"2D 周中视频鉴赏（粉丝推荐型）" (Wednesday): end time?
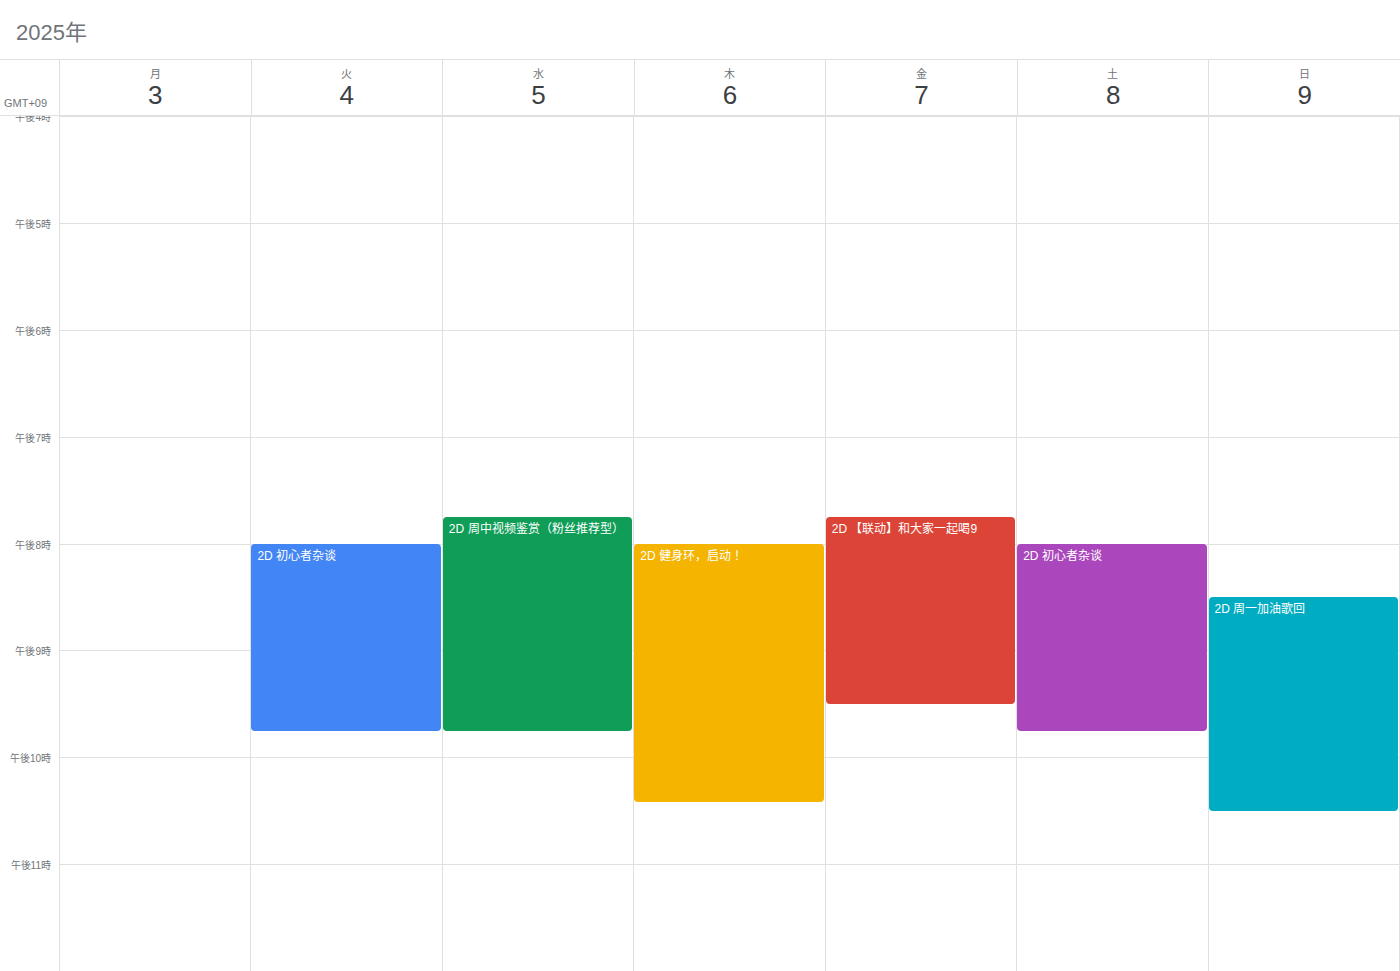
9:45 PM